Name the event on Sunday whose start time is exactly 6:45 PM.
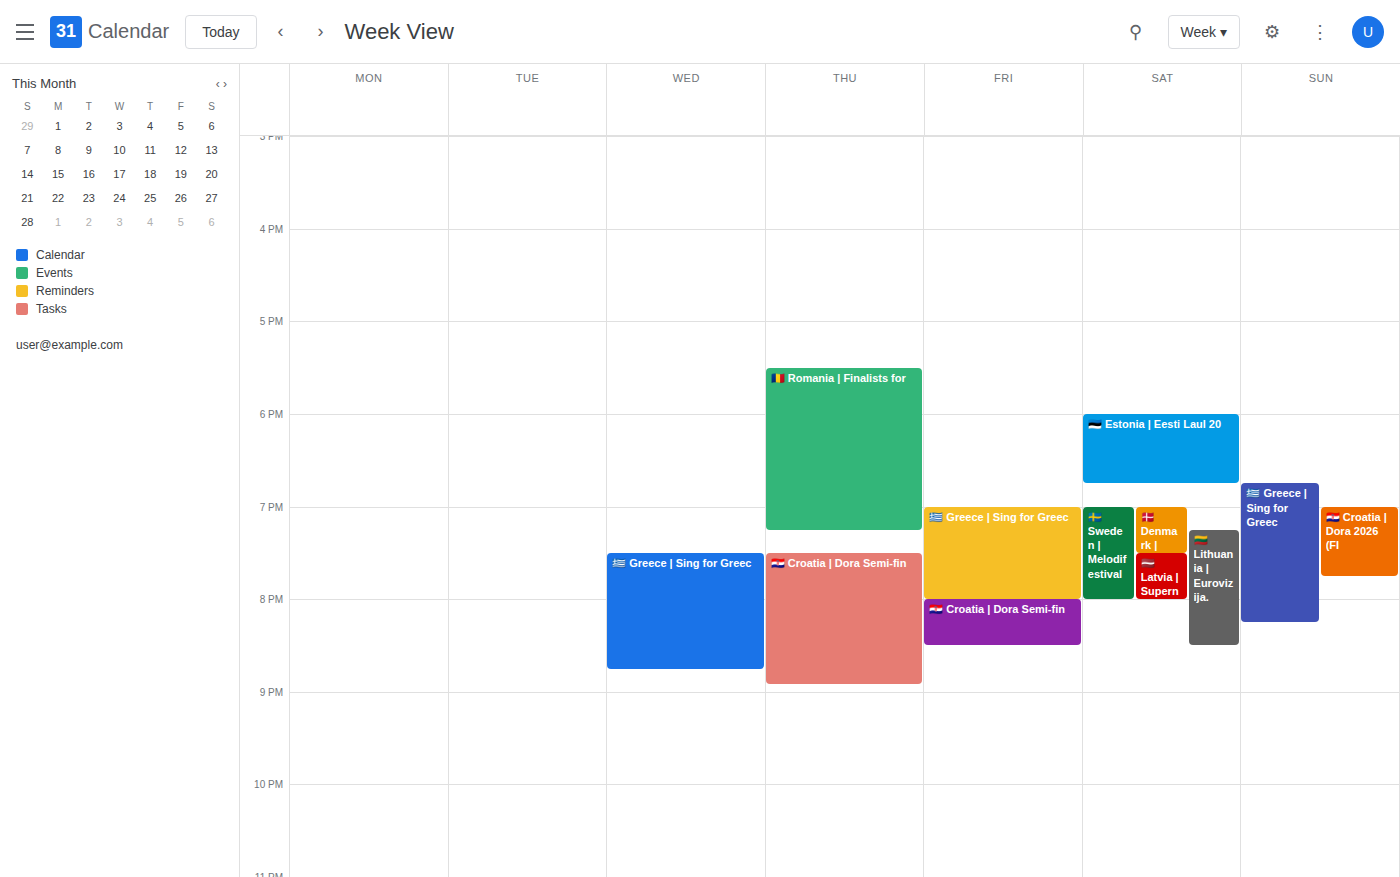
"🇬🇷 Greece | Sing for Greec"